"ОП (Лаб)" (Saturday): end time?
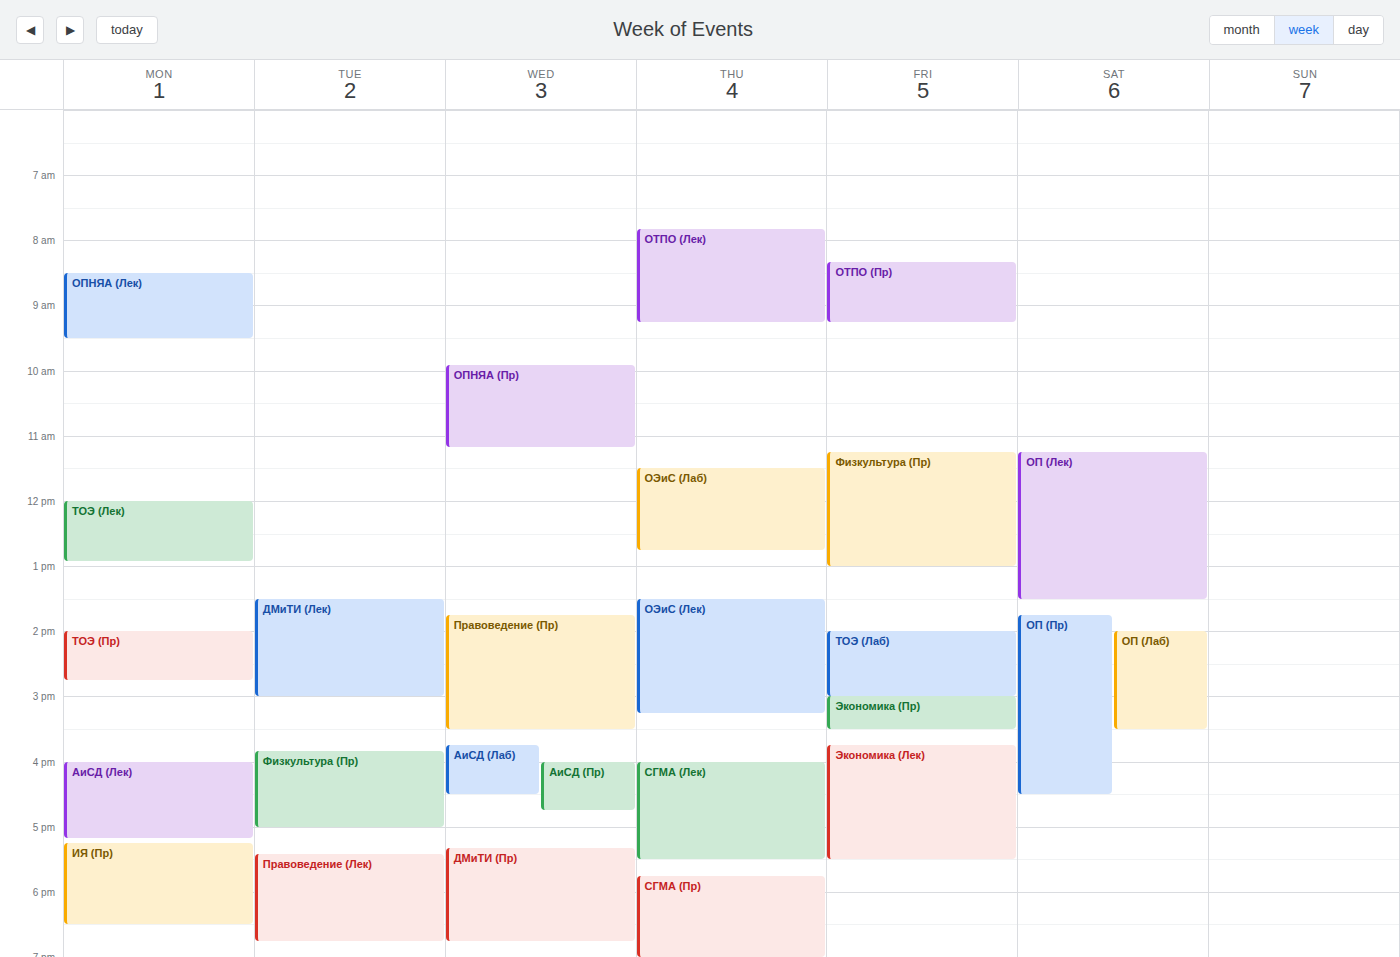
3:30 PM